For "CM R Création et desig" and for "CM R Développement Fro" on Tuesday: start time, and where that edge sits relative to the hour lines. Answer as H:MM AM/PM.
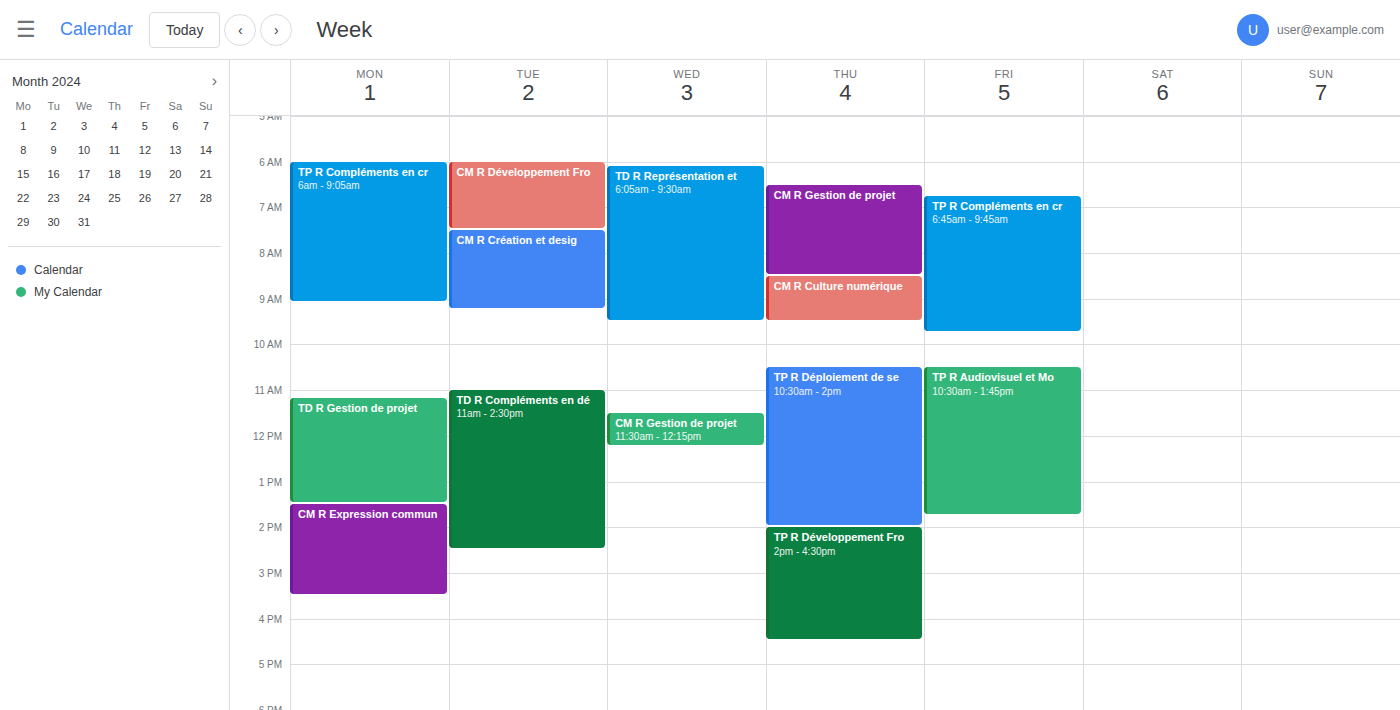
"CM R Création et desig": 7:30 AM, halfway between the 7 AM and 8 AM lines. "CM R Développement Fro": 6:00 AM, exactly on the 6 AM line.